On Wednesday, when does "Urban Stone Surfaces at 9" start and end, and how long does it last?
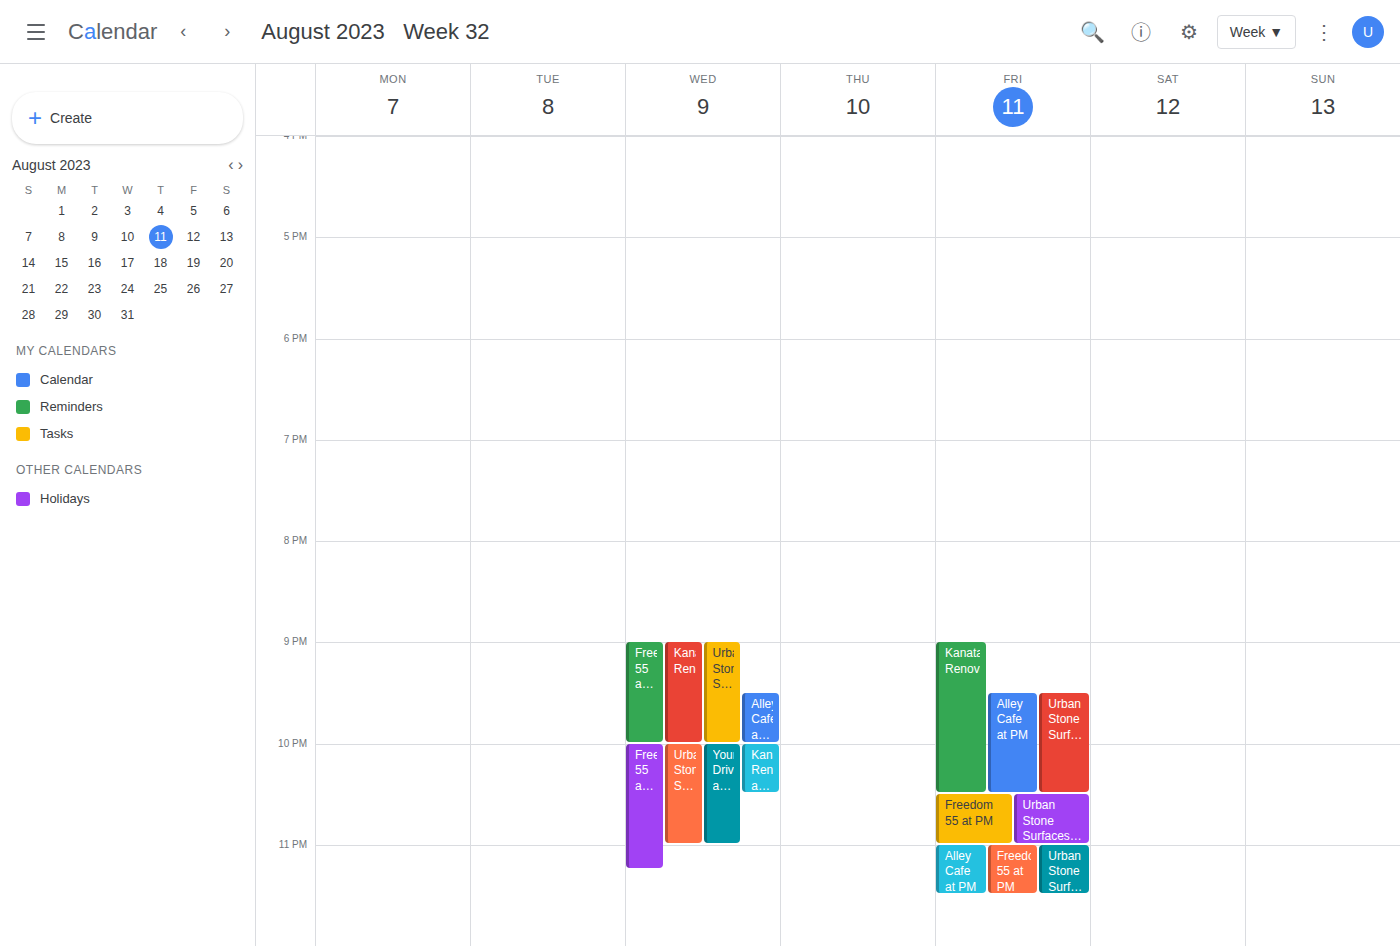
9:00 PM to 10:00 PM, 1 hour